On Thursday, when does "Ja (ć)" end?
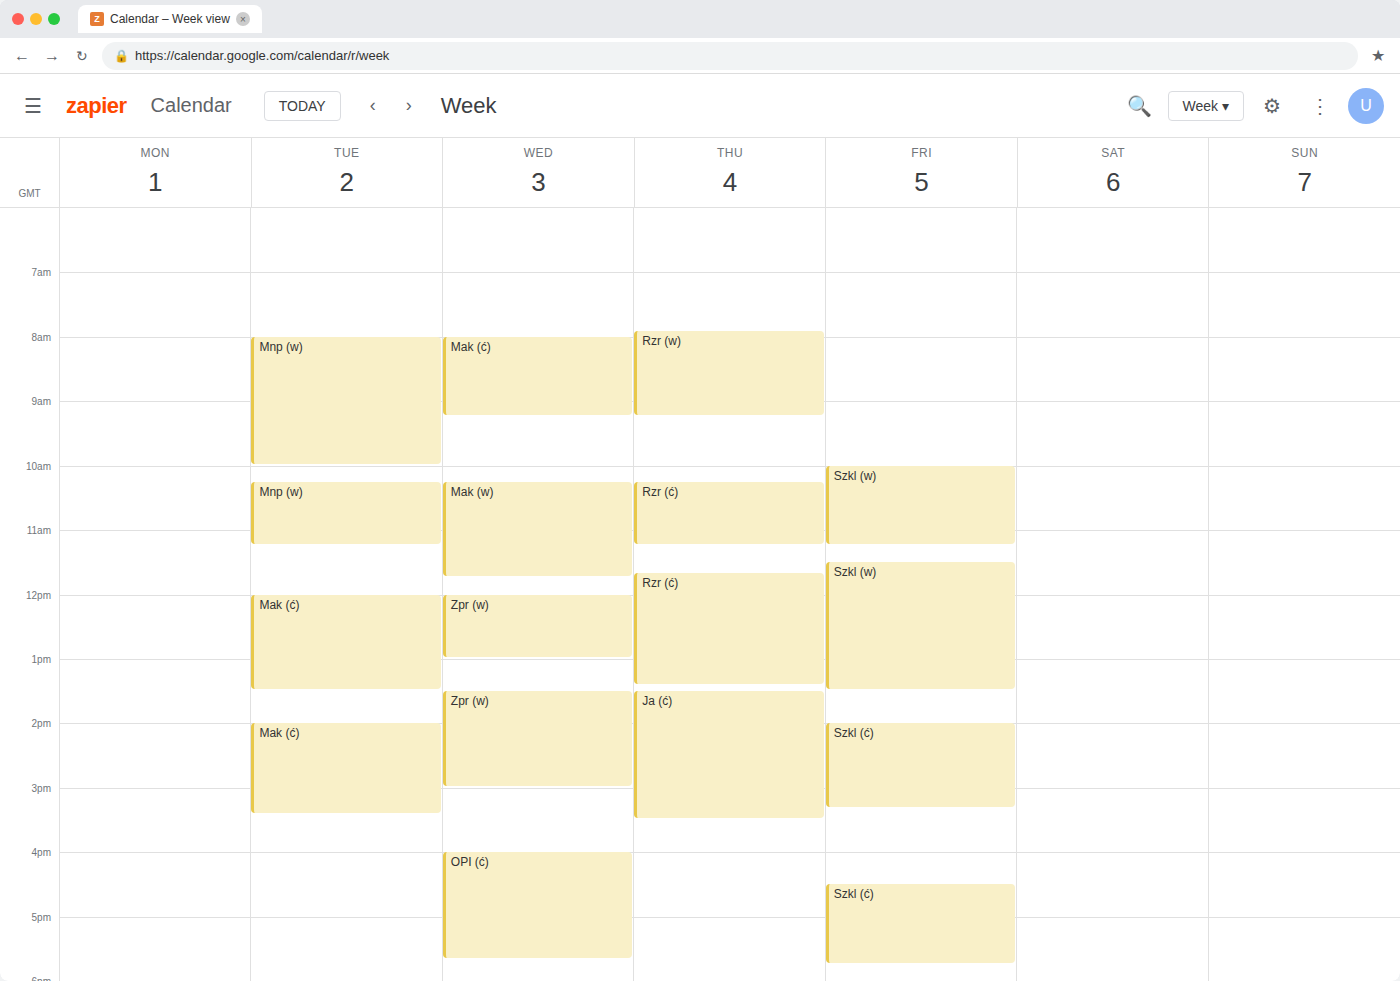
3:30 PM